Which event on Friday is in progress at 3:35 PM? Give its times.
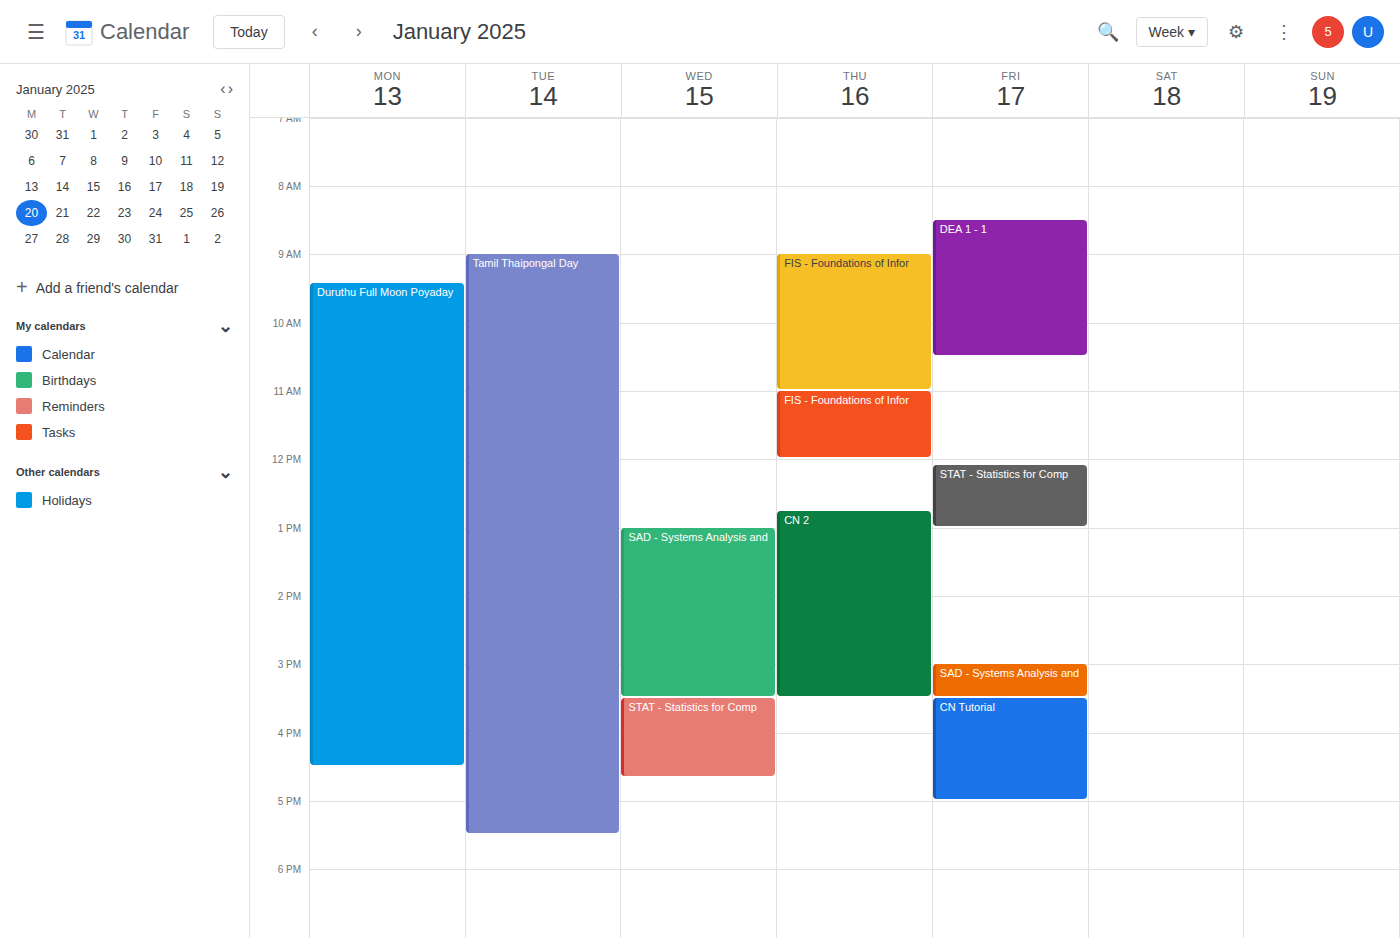
"CN Tutorial", 3:30 PM to 5:00 PM